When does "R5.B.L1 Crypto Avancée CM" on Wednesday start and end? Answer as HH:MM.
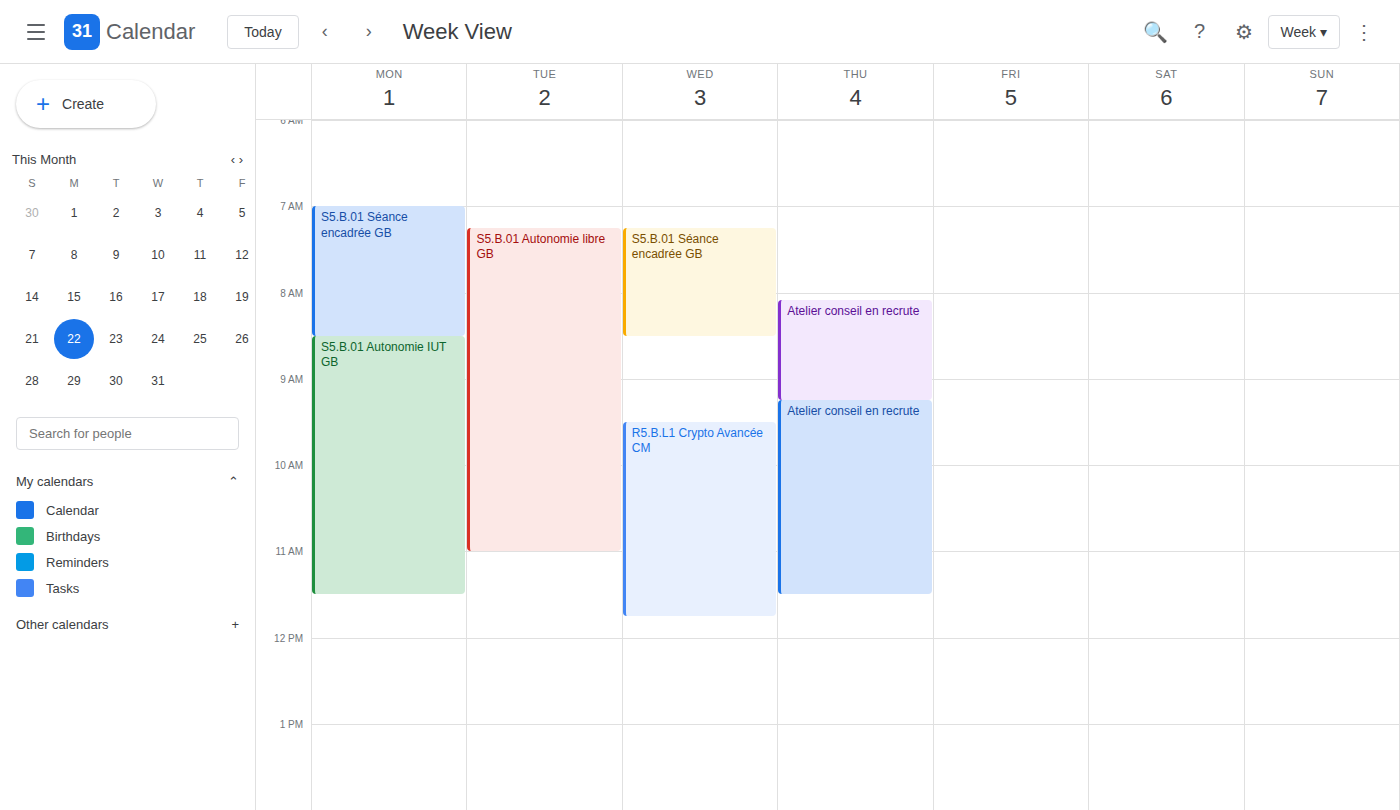
09:30 to 11:45